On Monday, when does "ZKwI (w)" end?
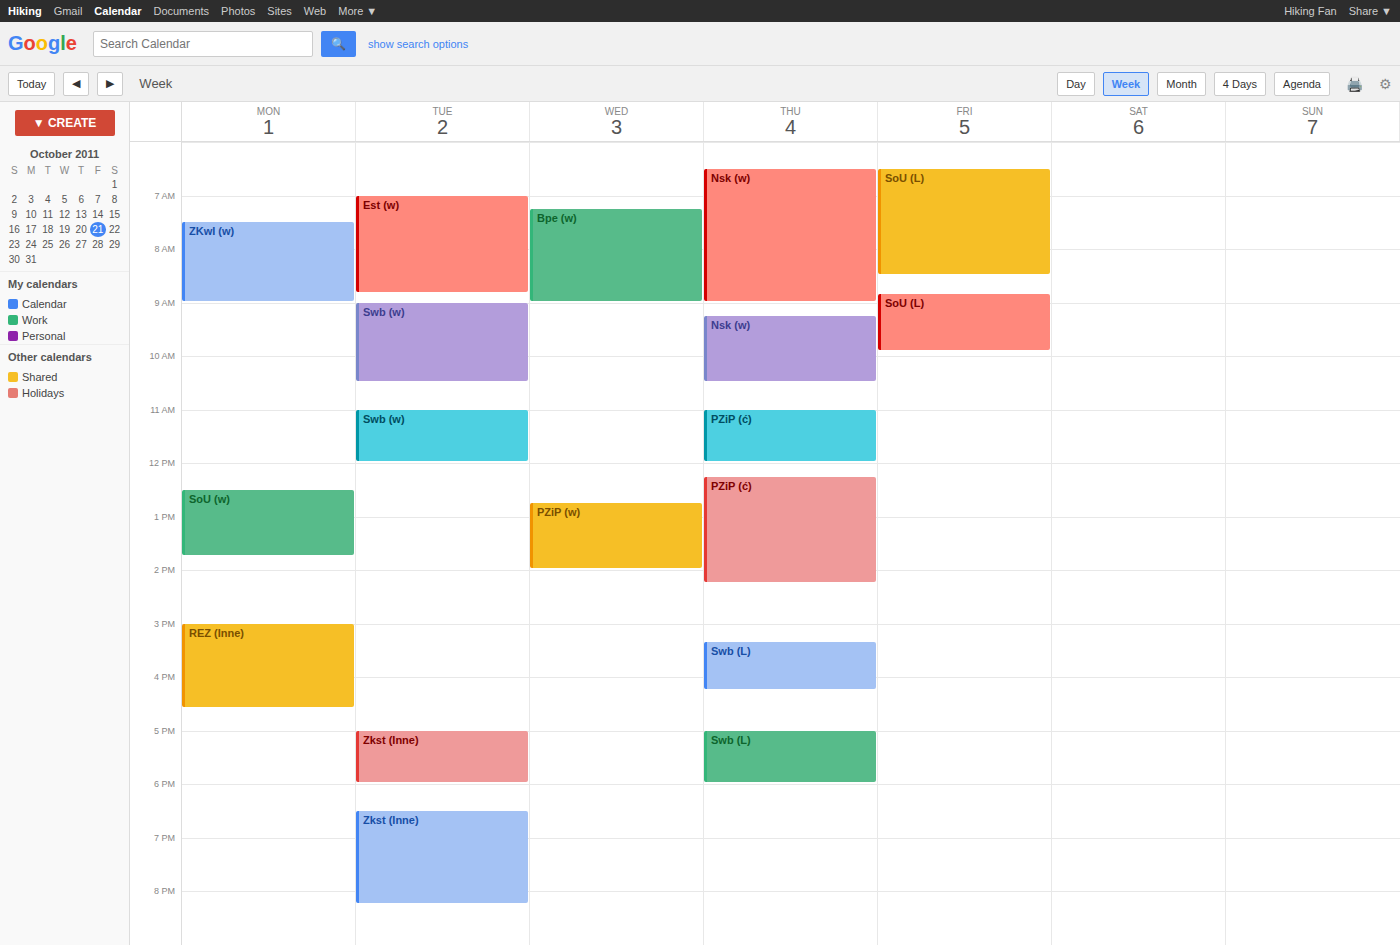
9:00 AM